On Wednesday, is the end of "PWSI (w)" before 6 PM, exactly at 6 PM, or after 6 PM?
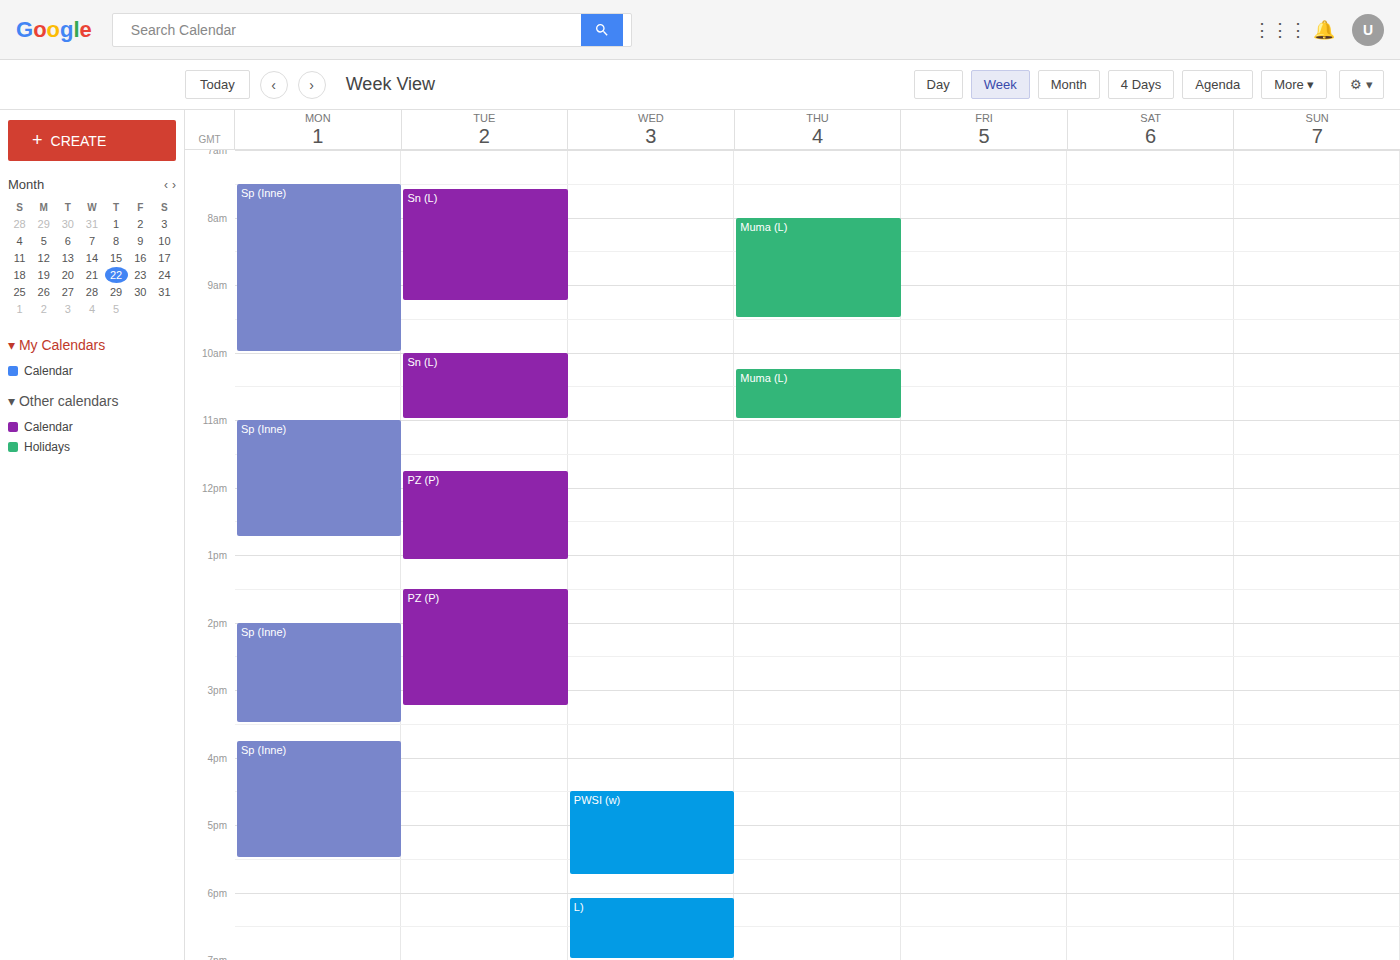
5:45 PM -- before 6 PM, 15 minutes above the 6 PM line.